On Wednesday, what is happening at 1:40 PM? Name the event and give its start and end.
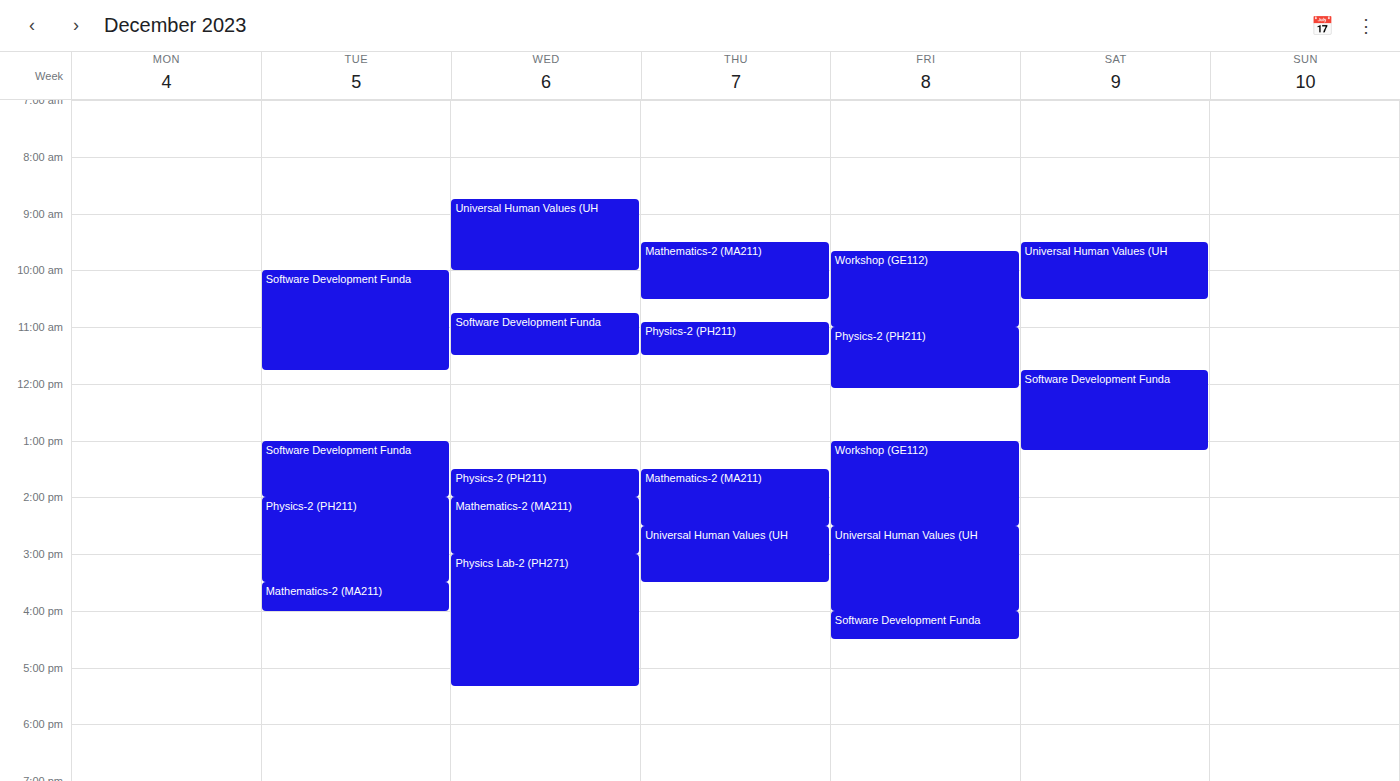
"Physics-2 (PH211)", 1:30 PM to 2:00 PM